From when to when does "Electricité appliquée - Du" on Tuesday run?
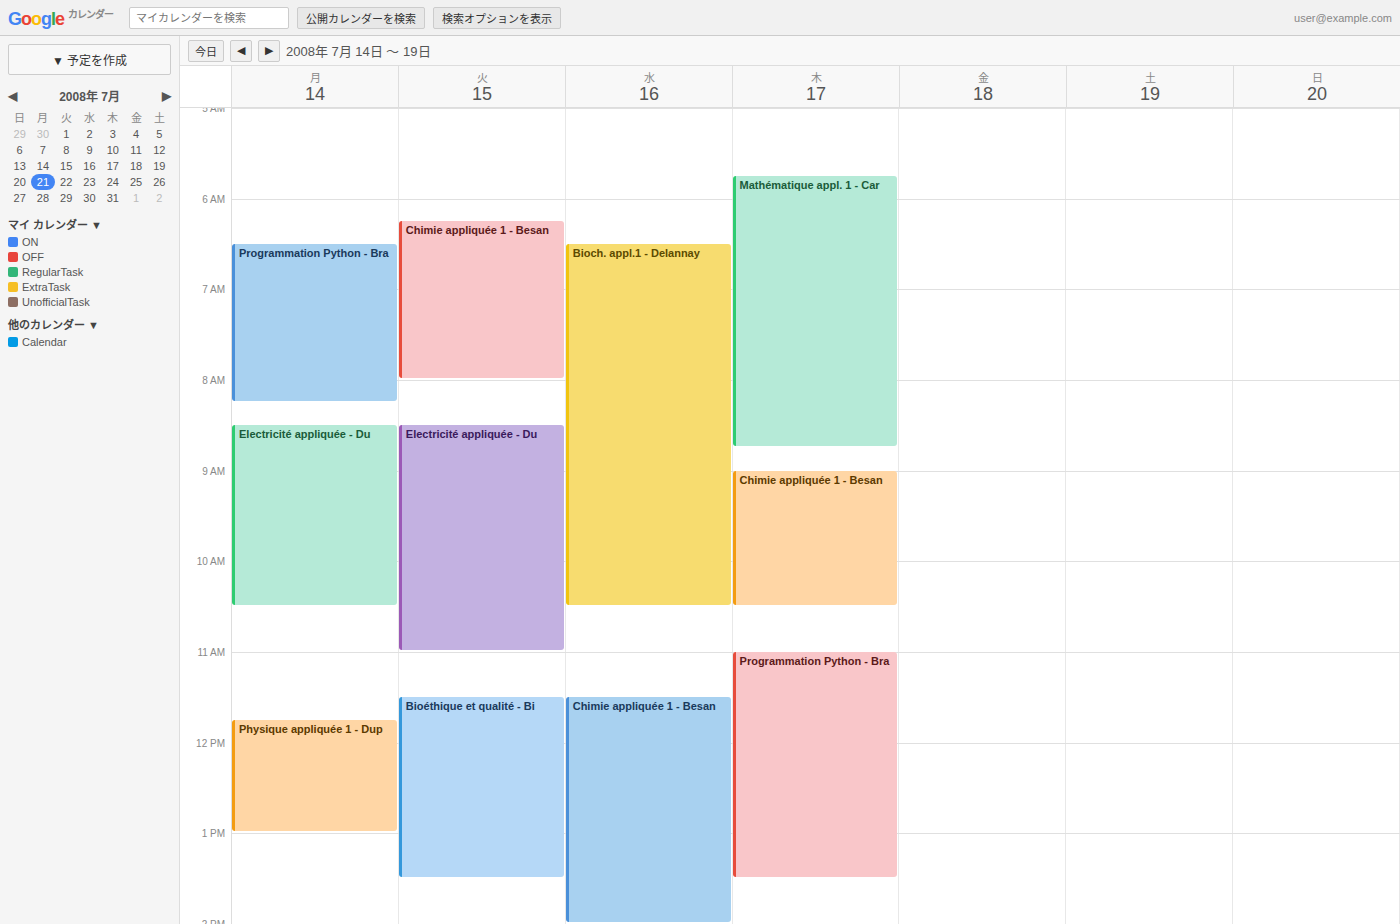
8:30 AM to 11:00 AM